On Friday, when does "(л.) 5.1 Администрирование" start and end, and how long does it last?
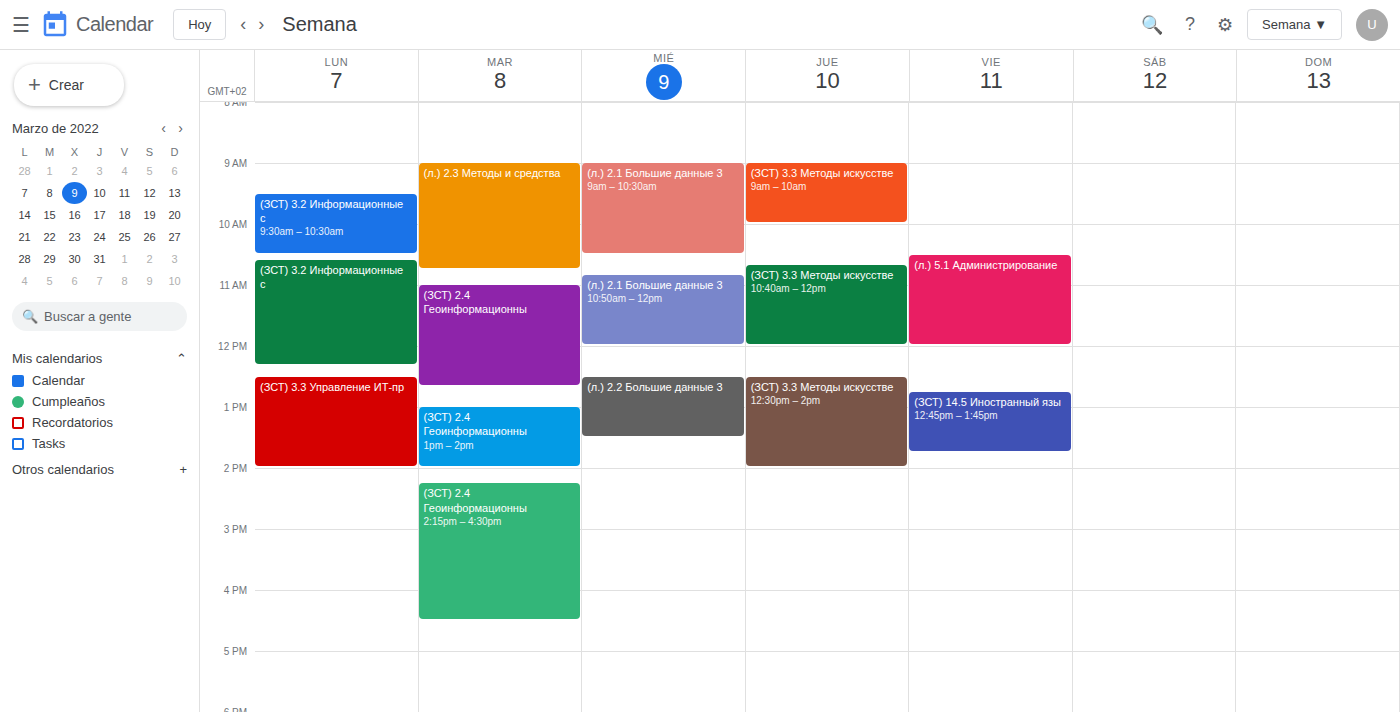
10:30 AM to 12:00 PM, 1 hour 30 minutes